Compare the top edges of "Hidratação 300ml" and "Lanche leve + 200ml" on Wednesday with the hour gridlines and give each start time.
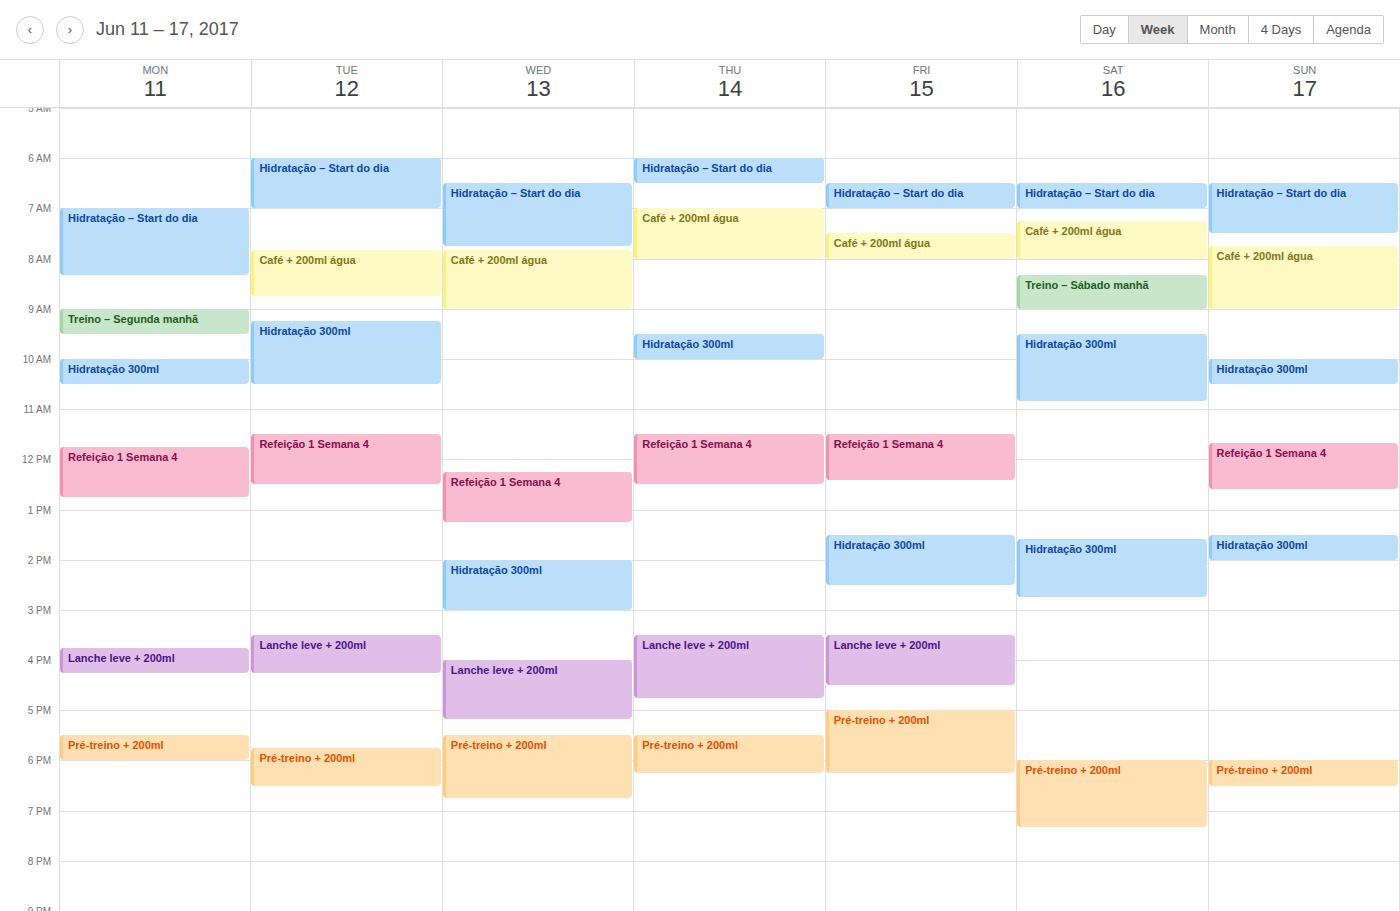
"Hidratação 300ml": 2:00 PM, exactly on the 2 PM line. "Lanche leve + 200ml": 4:00 PM, exactly on the 4 PM line.